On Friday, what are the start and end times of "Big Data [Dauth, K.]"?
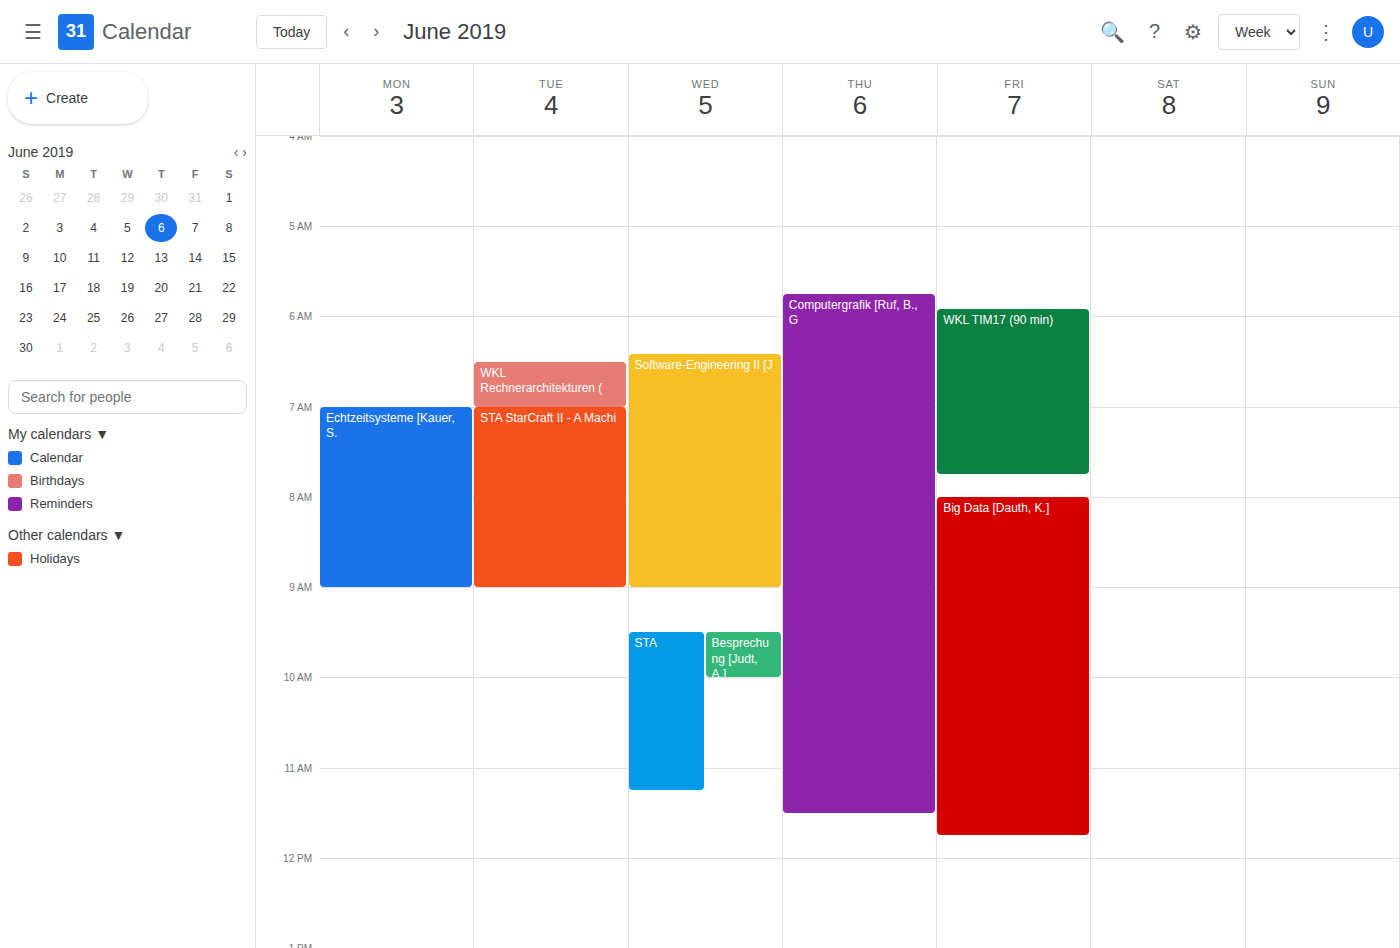
8:00 AM to 11:45 AM